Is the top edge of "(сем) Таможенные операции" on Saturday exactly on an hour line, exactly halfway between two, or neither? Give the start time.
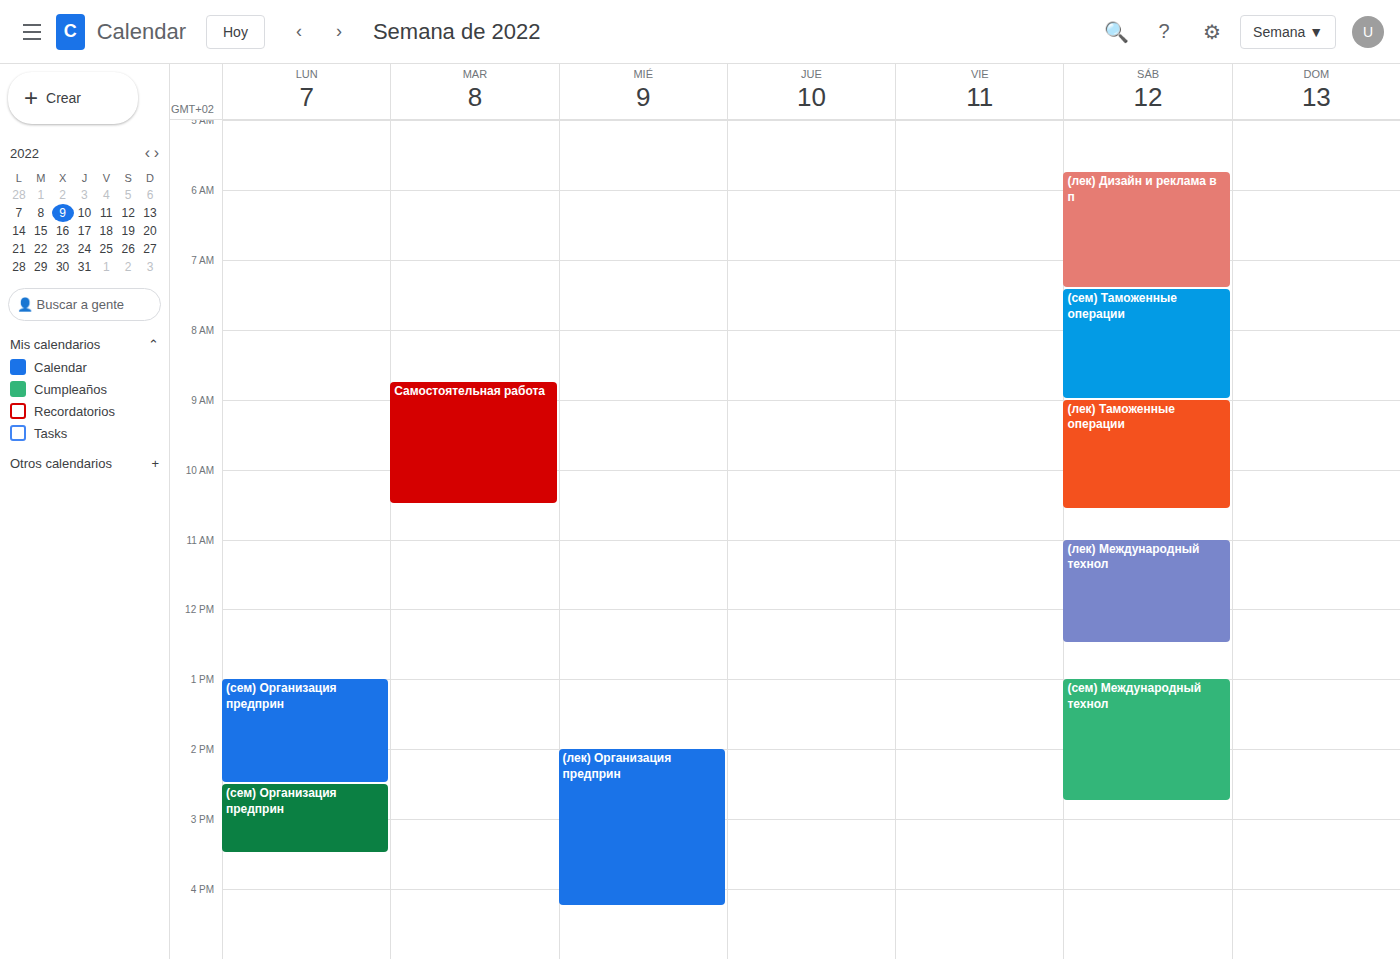
7:25 AM -- neither: 25 minutes below the 7 AM line and 35 minutes above the 8 AM line.